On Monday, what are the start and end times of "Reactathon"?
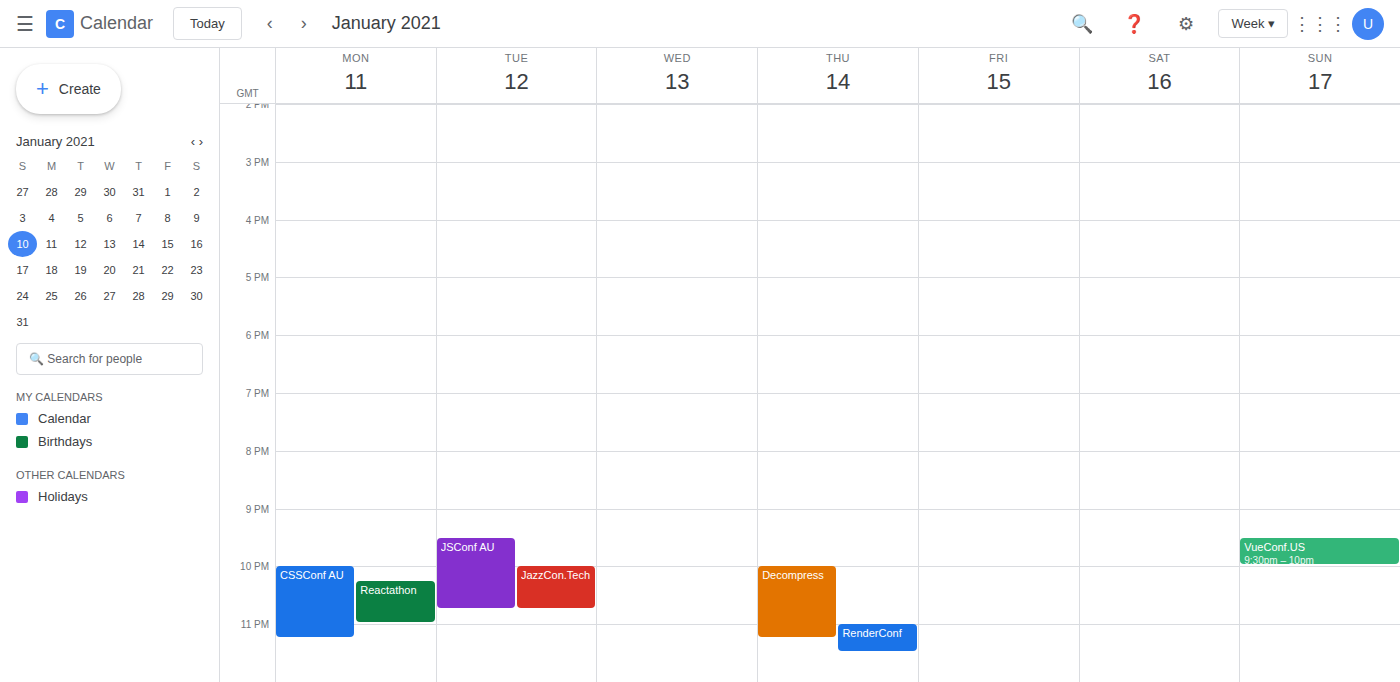
22:15 to 23:00